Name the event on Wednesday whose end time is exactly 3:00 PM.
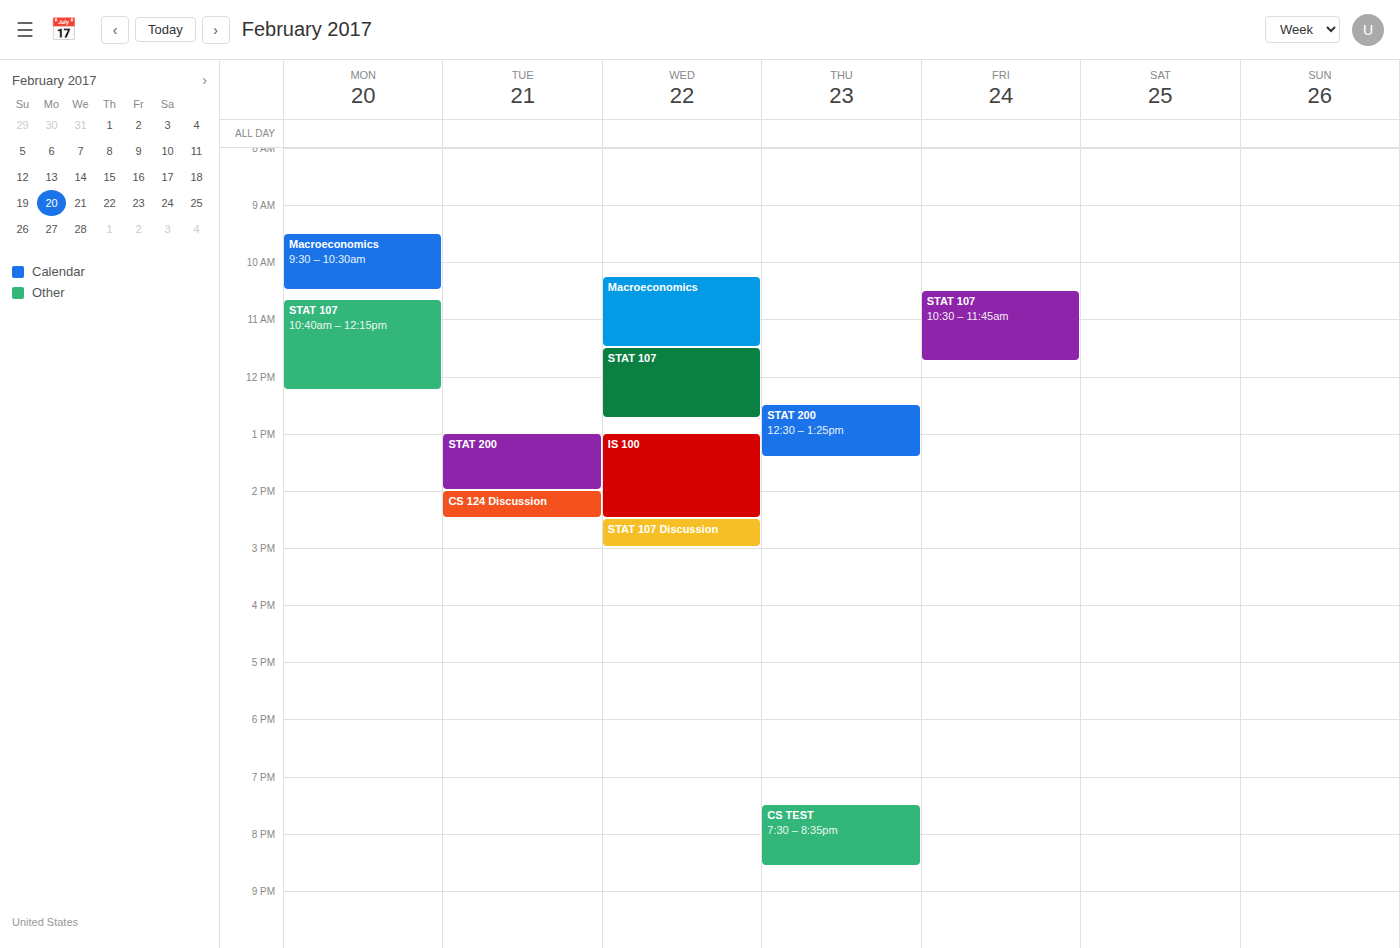
"STAT 107 Discussion"